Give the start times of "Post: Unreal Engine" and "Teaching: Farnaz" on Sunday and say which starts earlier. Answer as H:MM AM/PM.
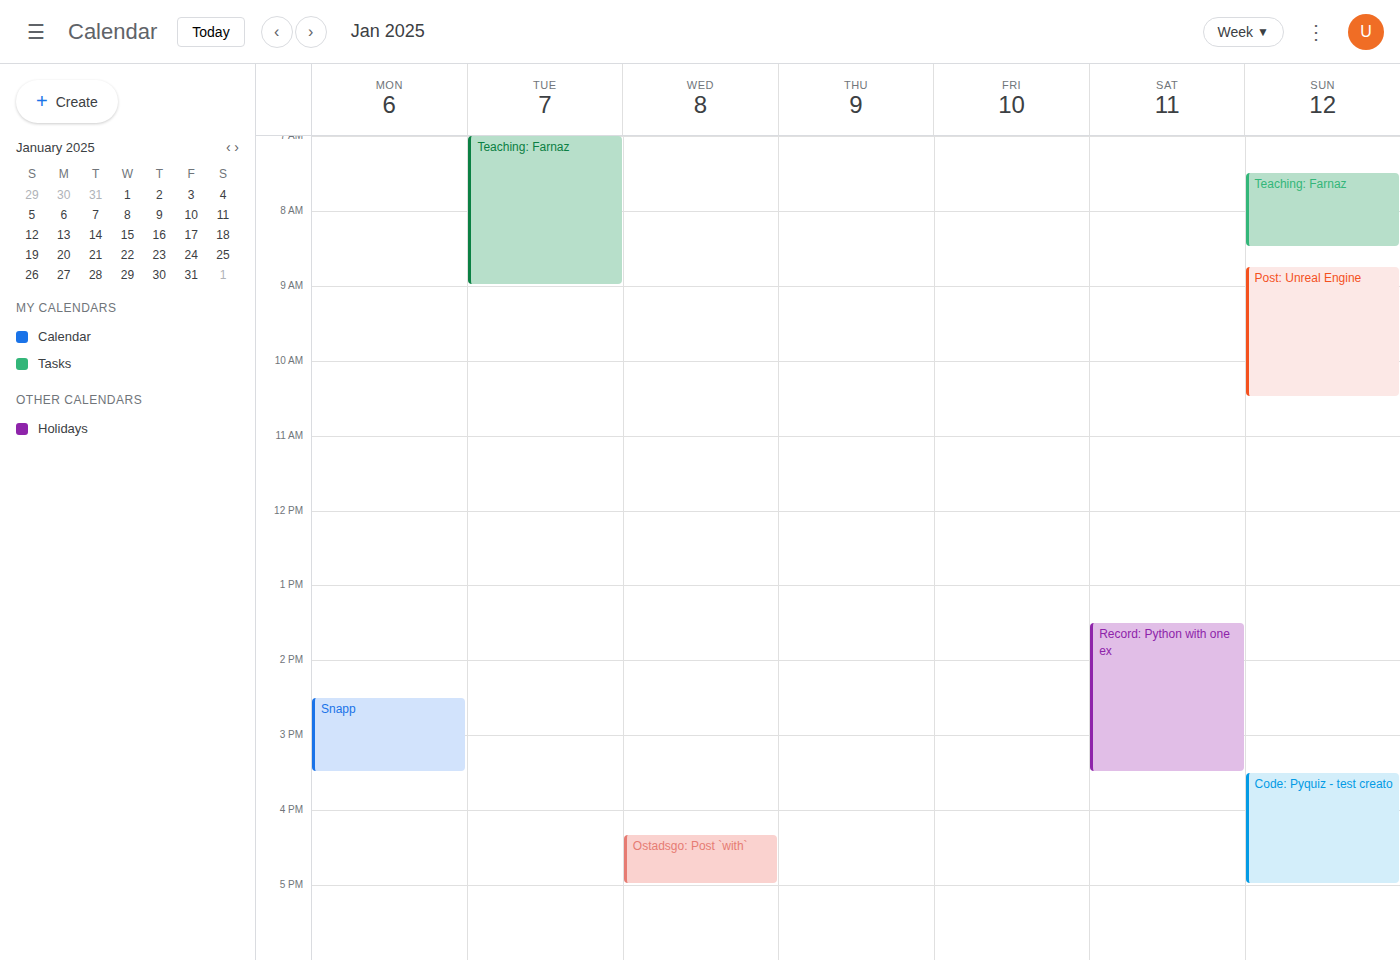
"Teaching: Farnaz" 7:30 AM; "Post: Unreal Engine" 8:45 AM.